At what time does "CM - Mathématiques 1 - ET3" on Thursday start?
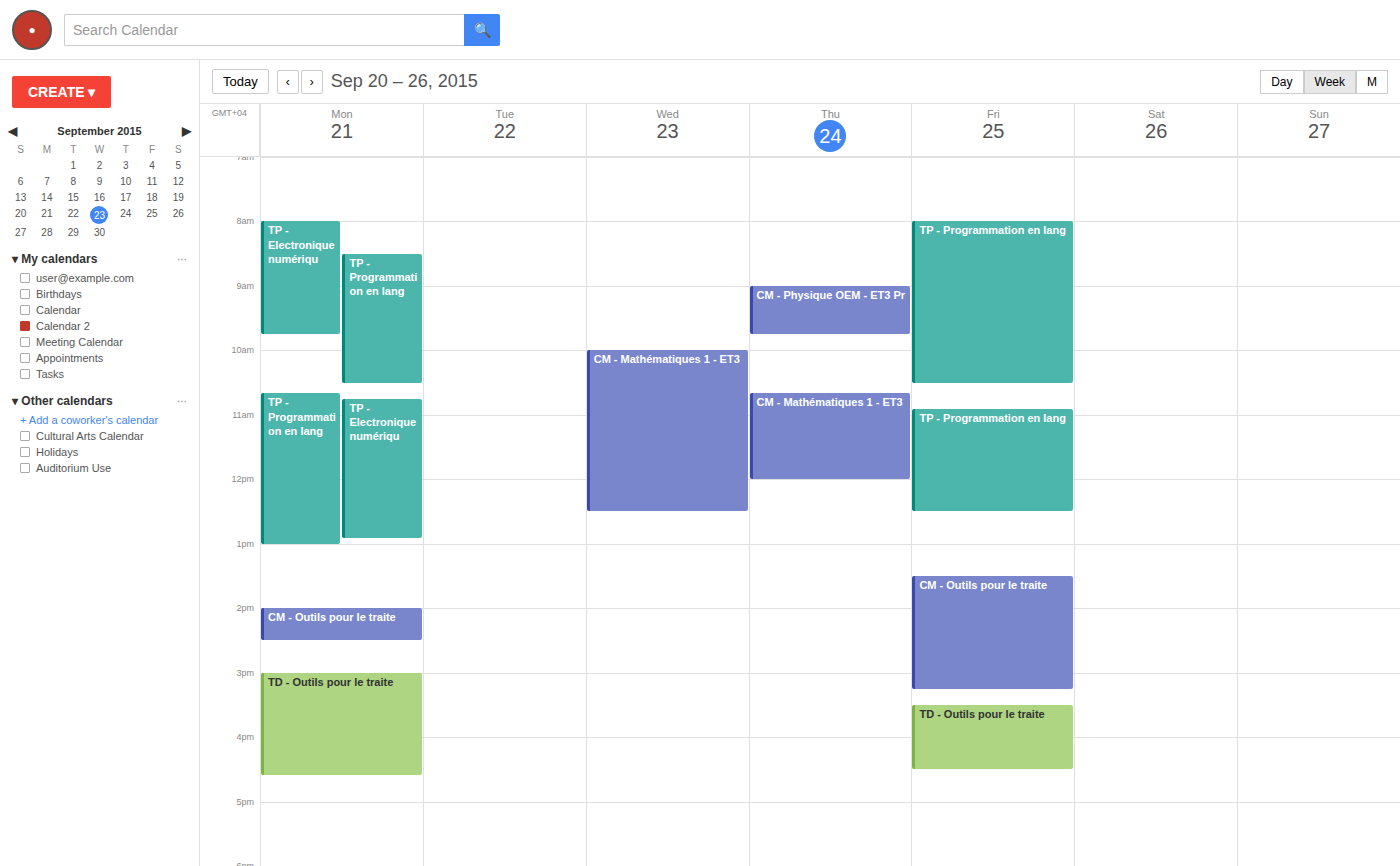
10:40 AM